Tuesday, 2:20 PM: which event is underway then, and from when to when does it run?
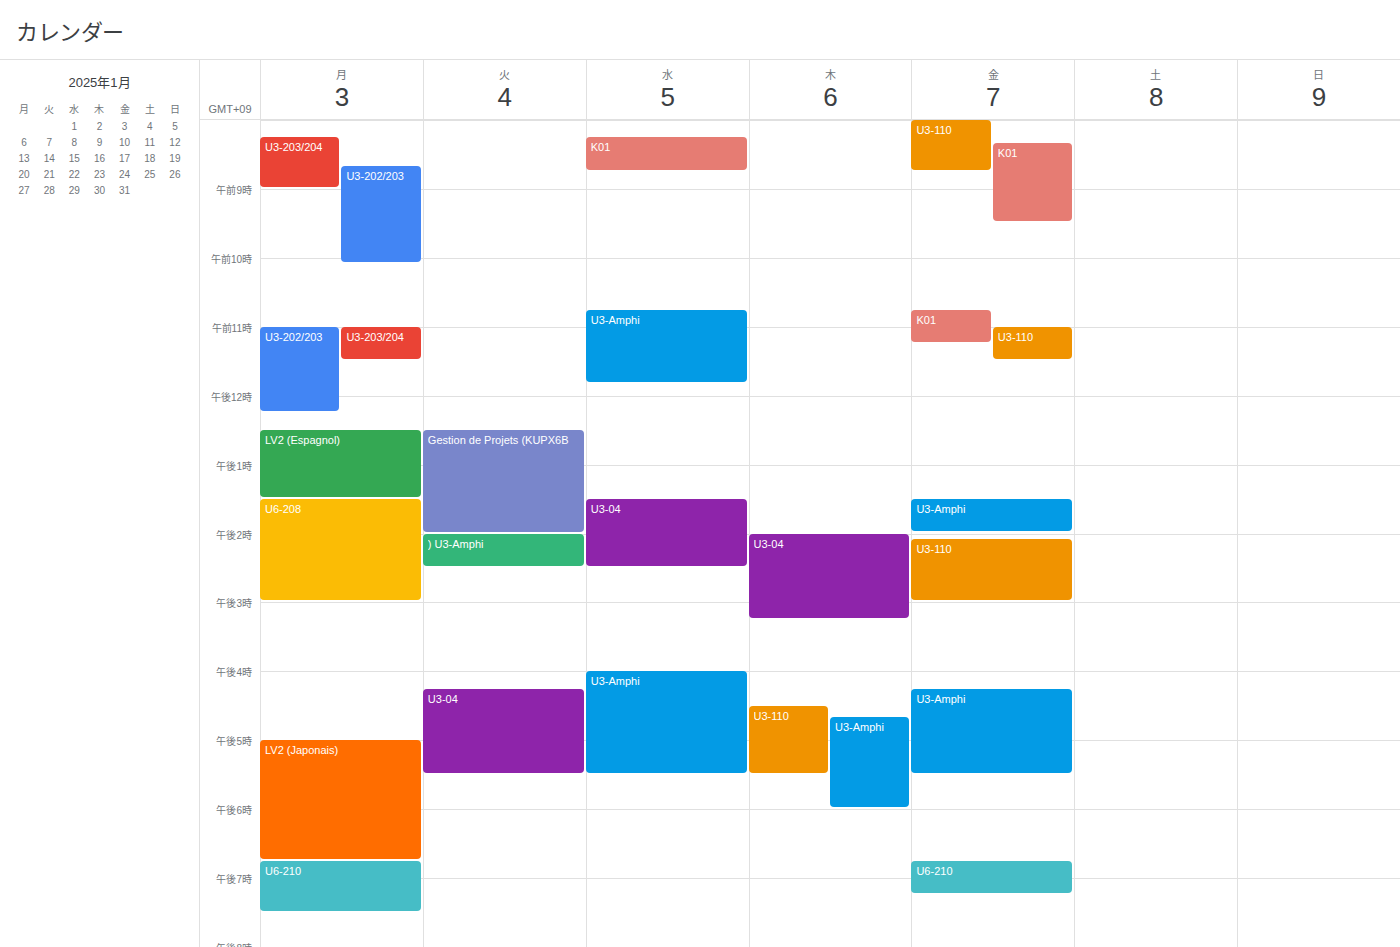
") U3-Amphi", 2:00 PM to 2:30 PM